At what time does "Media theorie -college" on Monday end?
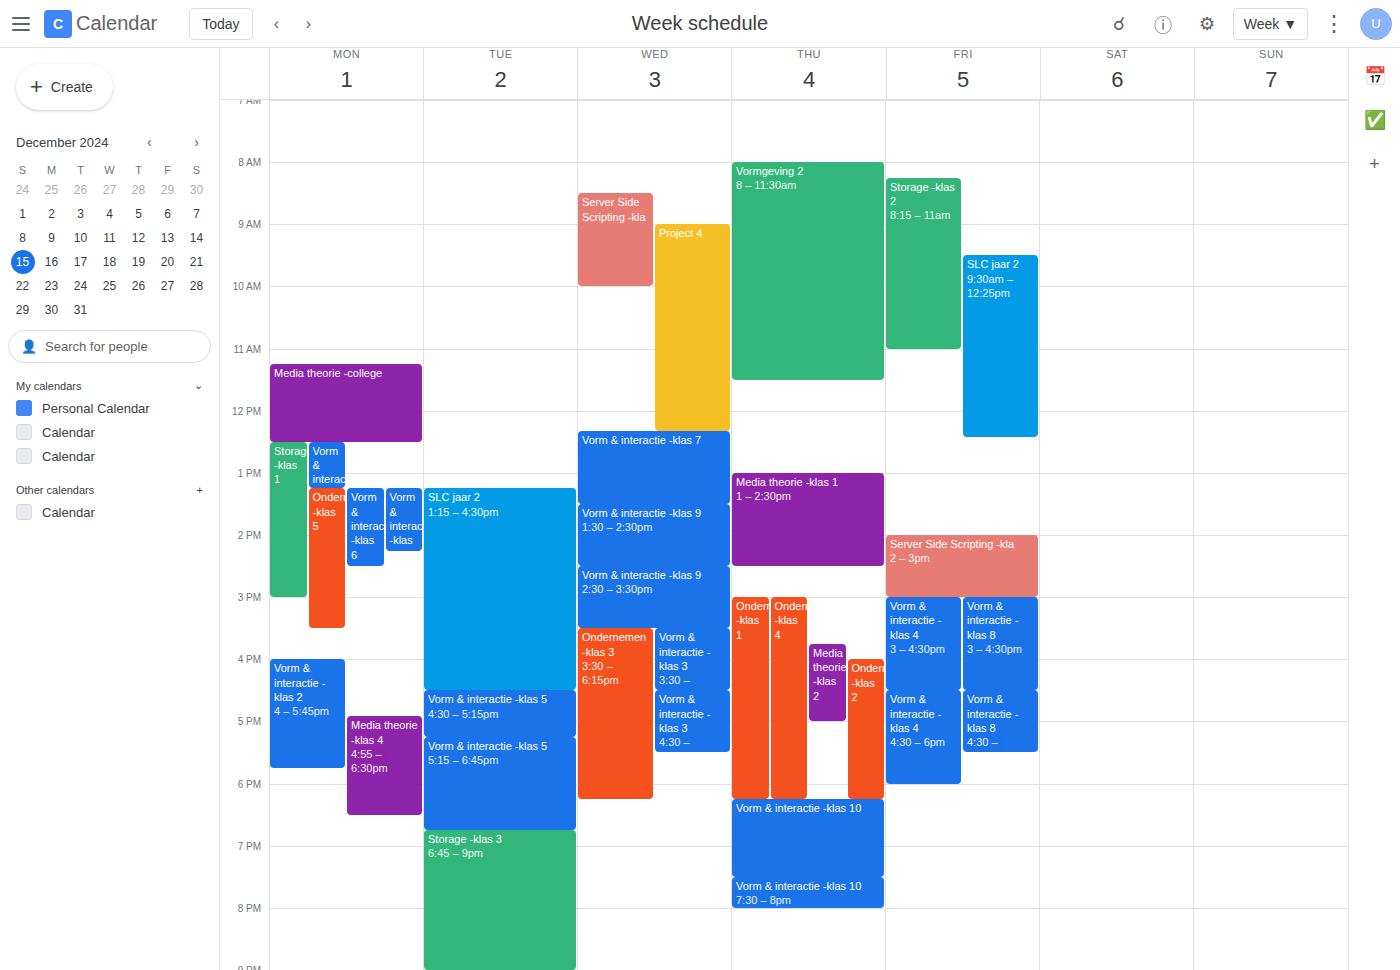
12:30 PM